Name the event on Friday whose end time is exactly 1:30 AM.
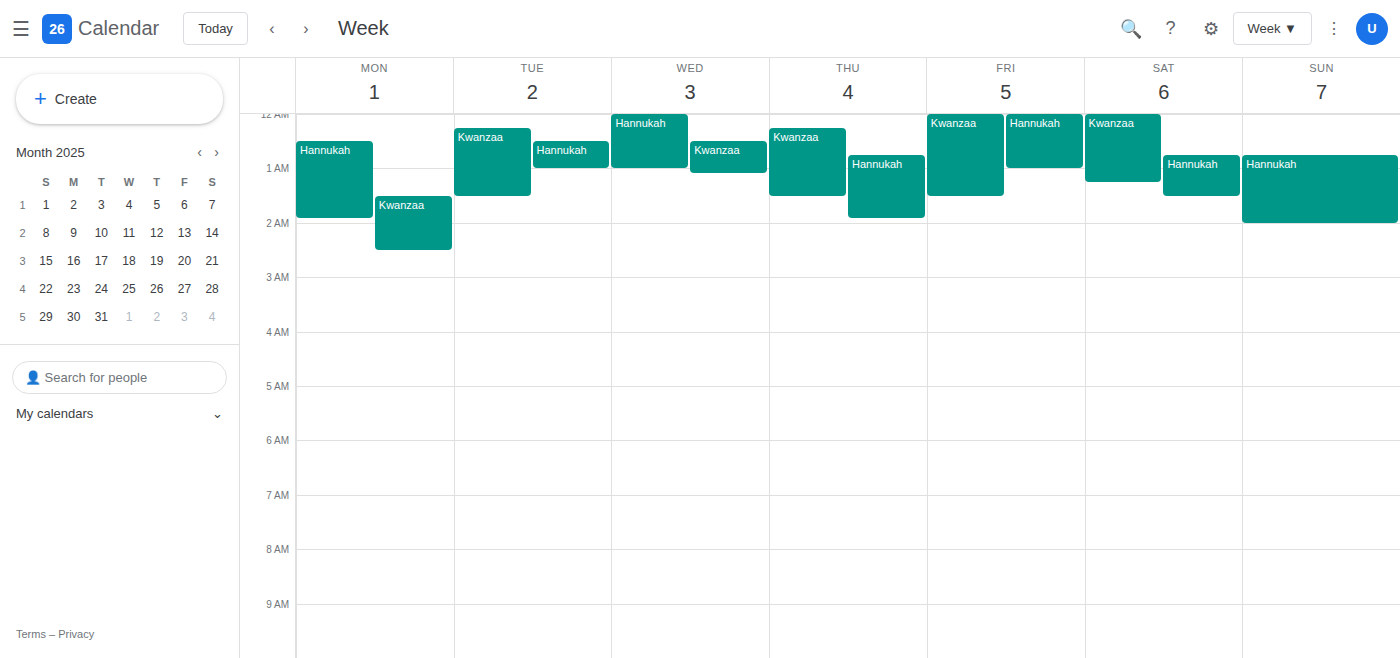
"Kwanzaa"